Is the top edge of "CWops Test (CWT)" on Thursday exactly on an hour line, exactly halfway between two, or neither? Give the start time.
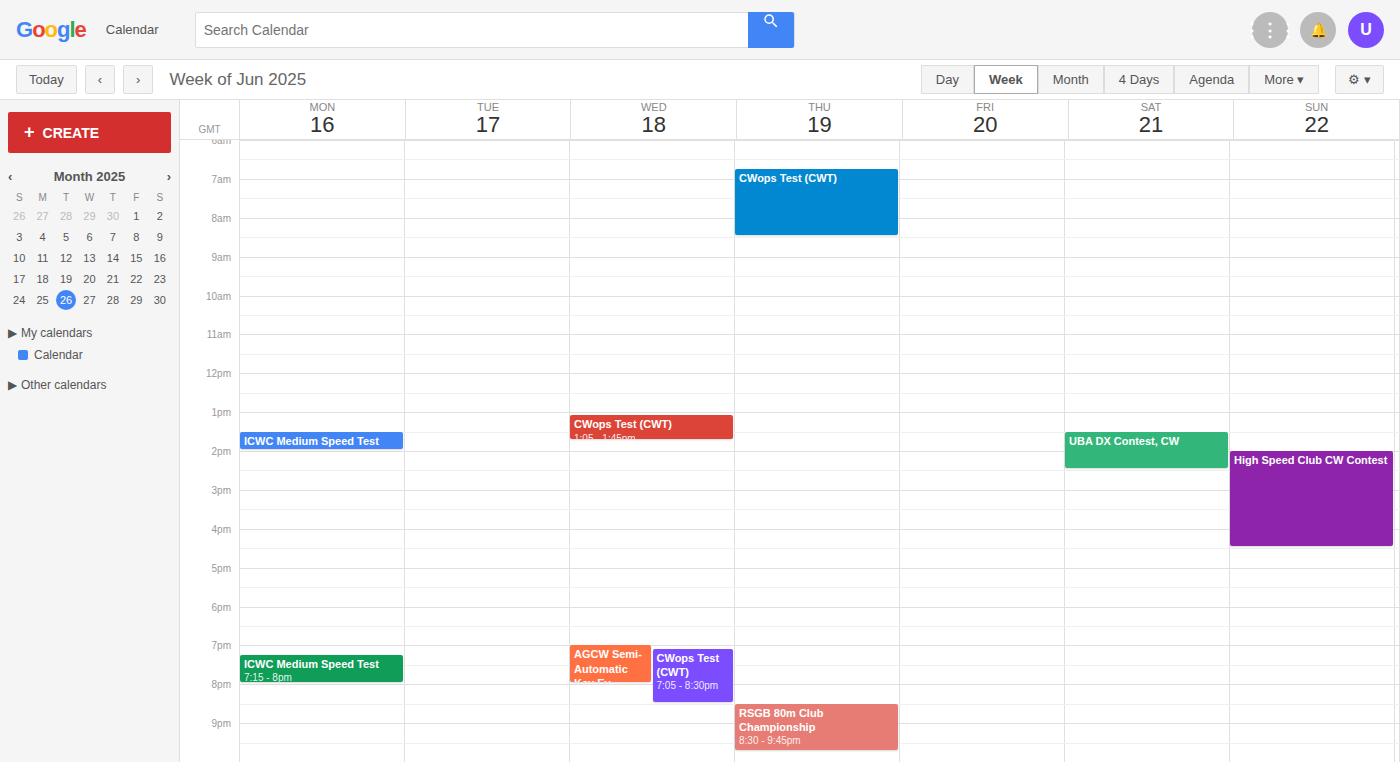
6:45 AM -- neither: three quarters of the way from the 6 AM line to the 7 AM line.